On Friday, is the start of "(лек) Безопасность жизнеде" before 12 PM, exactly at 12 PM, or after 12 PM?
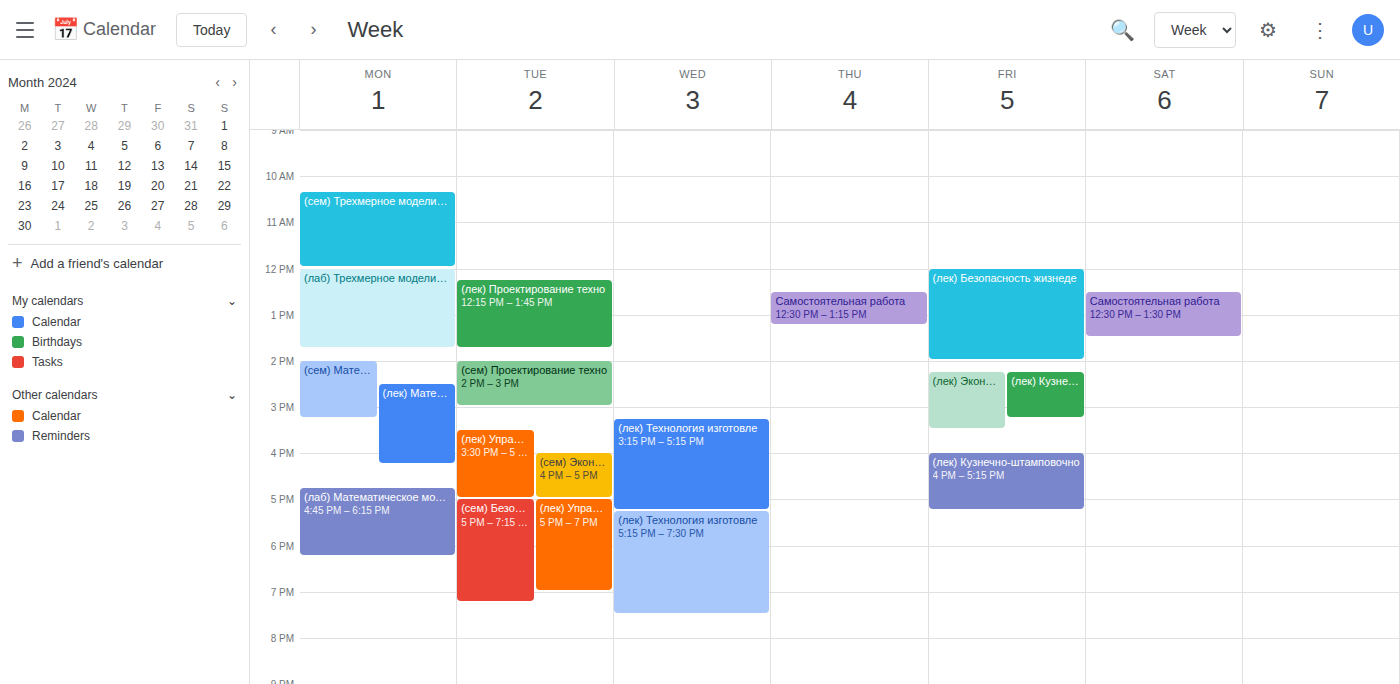
12:00 PM -- exactly at 12 PM, on the 12 PM line.